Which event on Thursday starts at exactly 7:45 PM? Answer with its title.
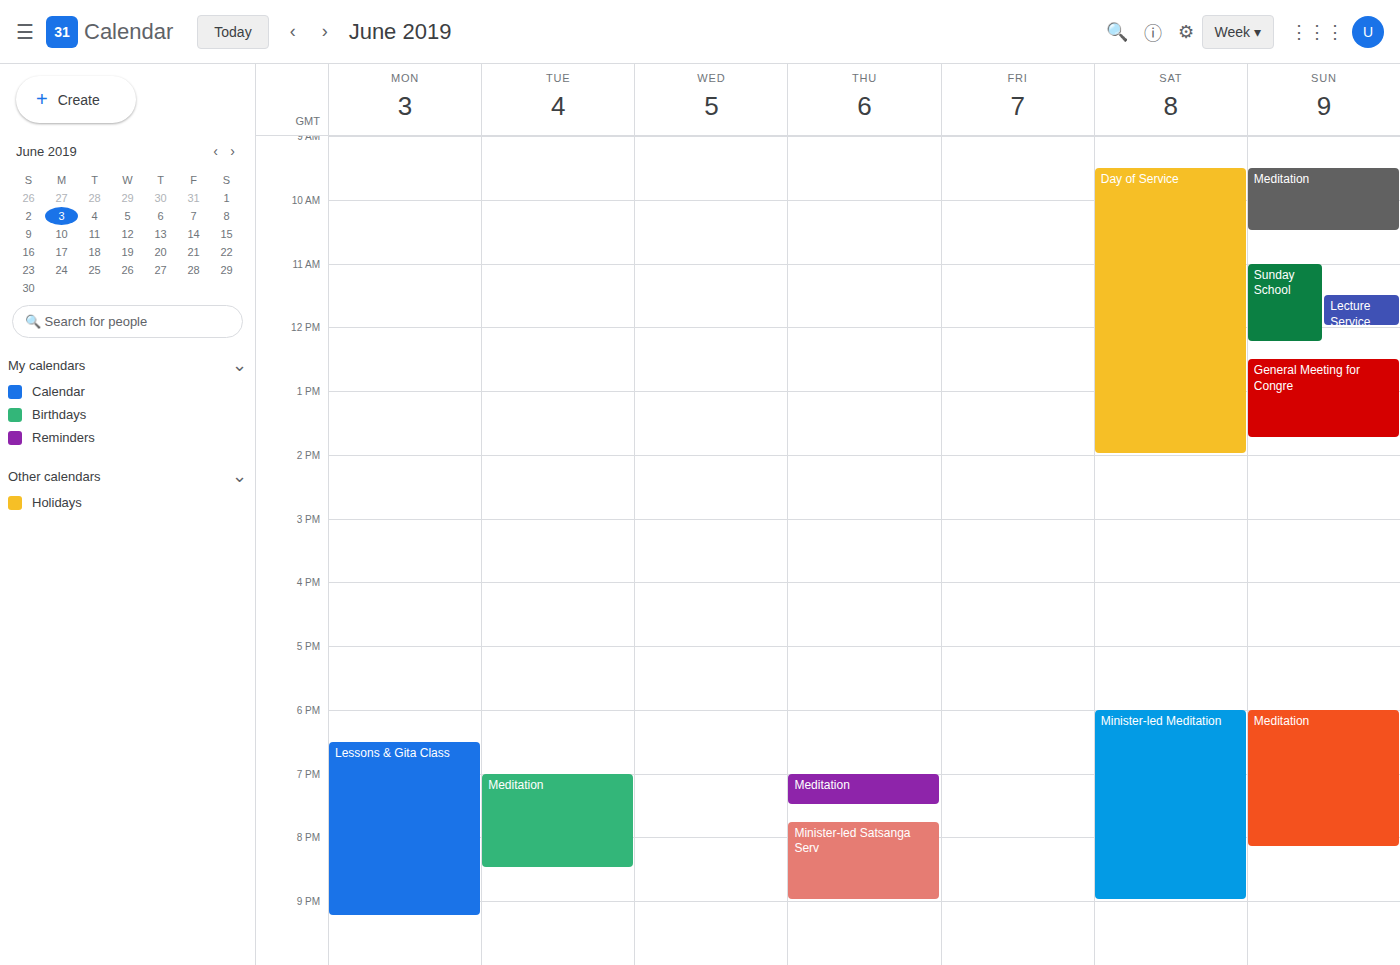
"Minister-led Satsanga Serv"